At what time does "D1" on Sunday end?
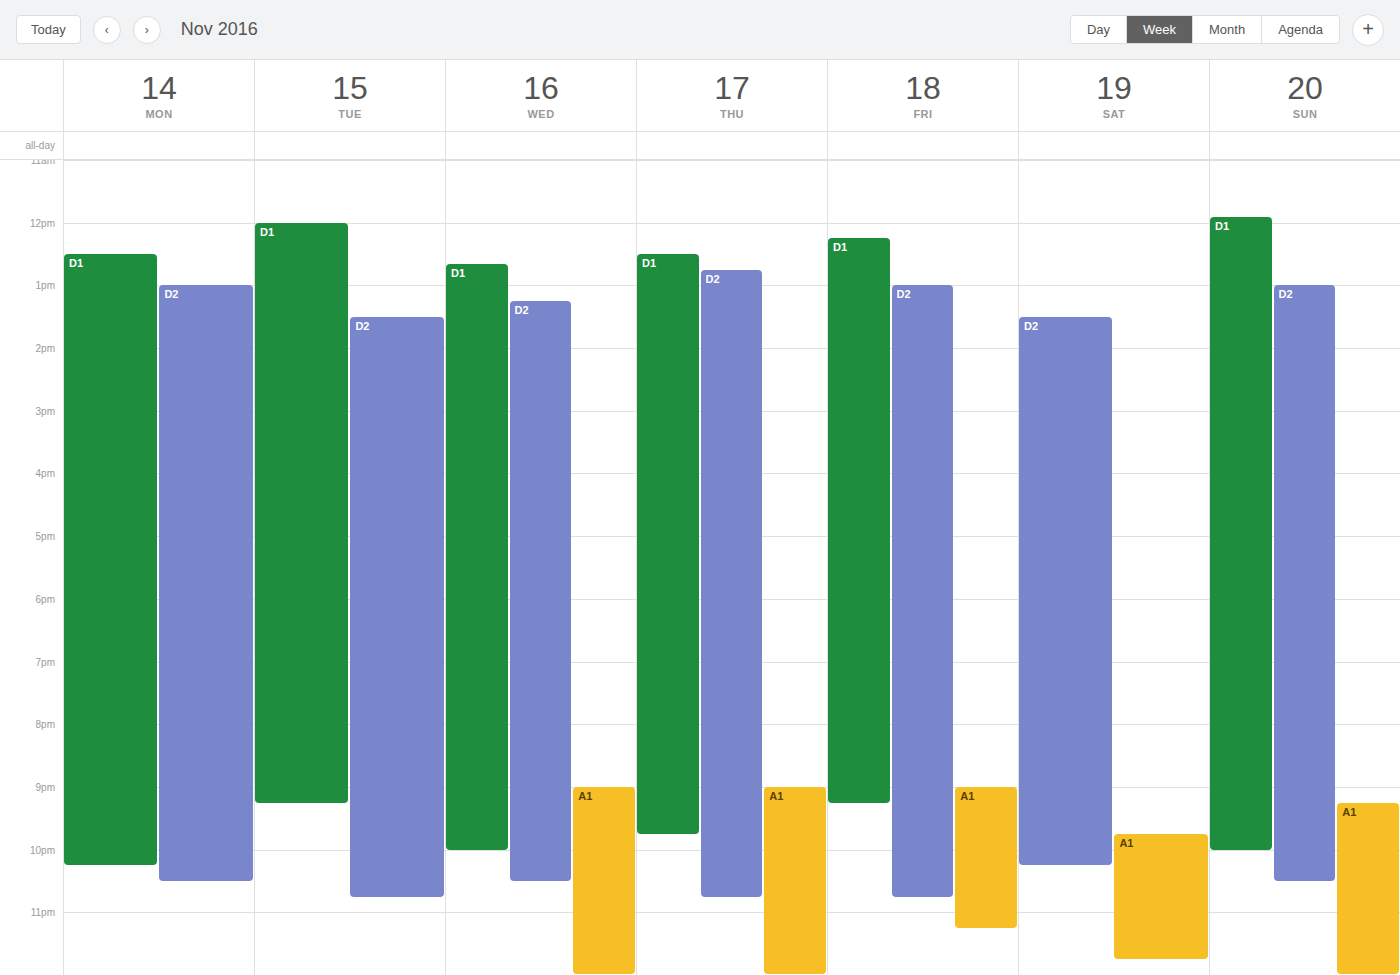
10:00 PM